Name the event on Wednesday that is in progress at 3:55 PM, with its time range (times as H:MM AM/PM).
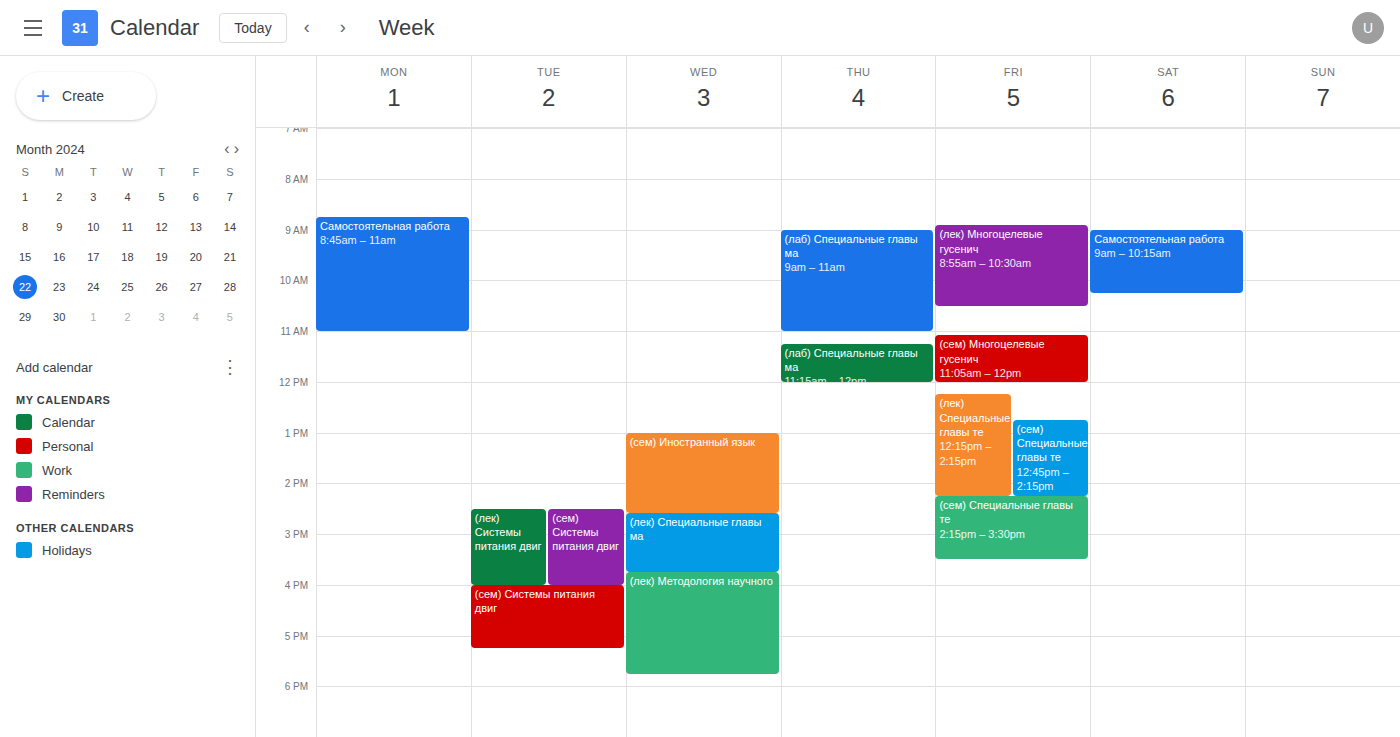
"(лек) Методология научного", 3:45 PM to 5:45 PM